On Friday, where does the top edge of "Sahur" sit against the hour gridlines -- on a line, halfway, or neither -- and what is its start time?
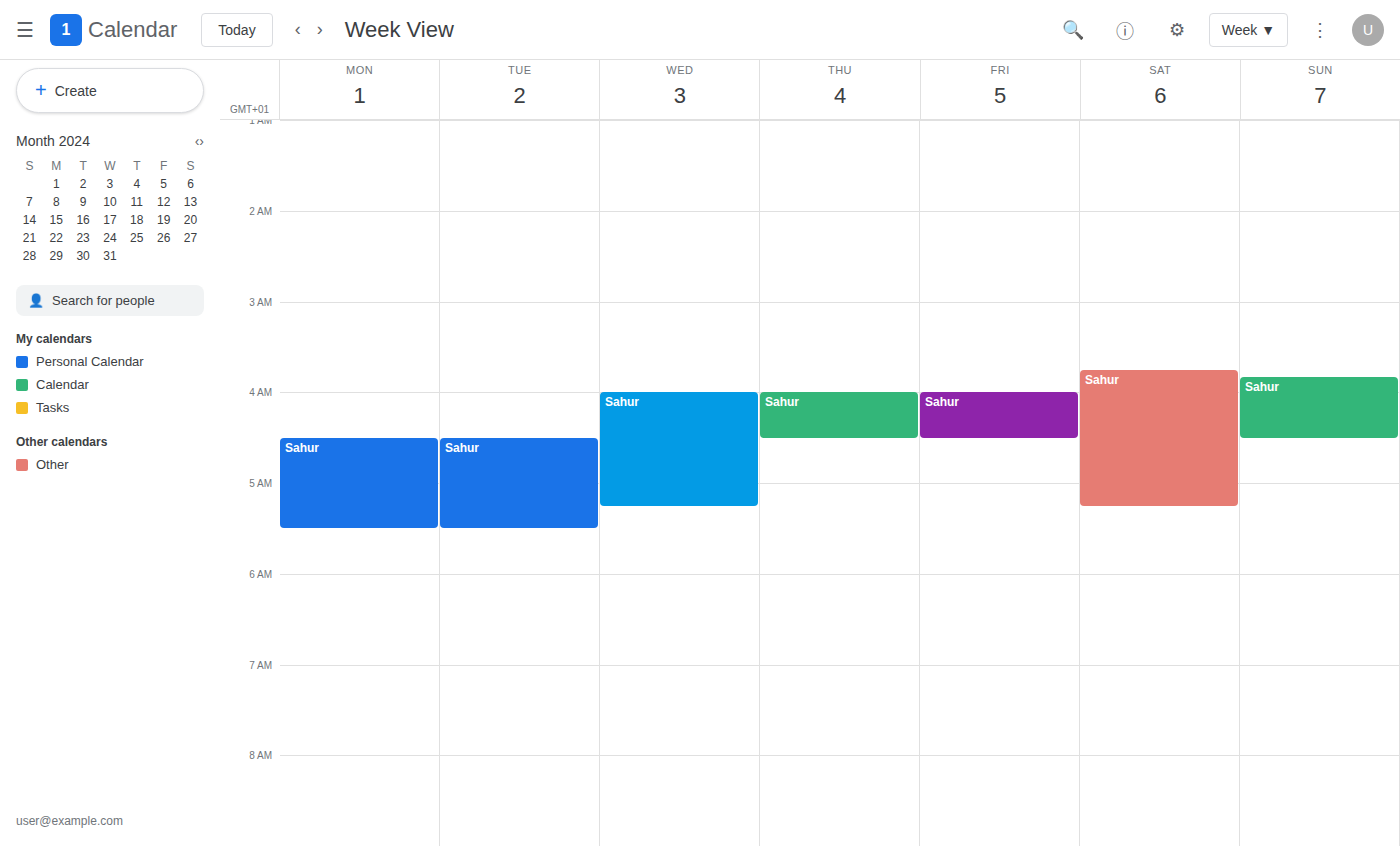
04:00 -- exactly on the 04:00 line.